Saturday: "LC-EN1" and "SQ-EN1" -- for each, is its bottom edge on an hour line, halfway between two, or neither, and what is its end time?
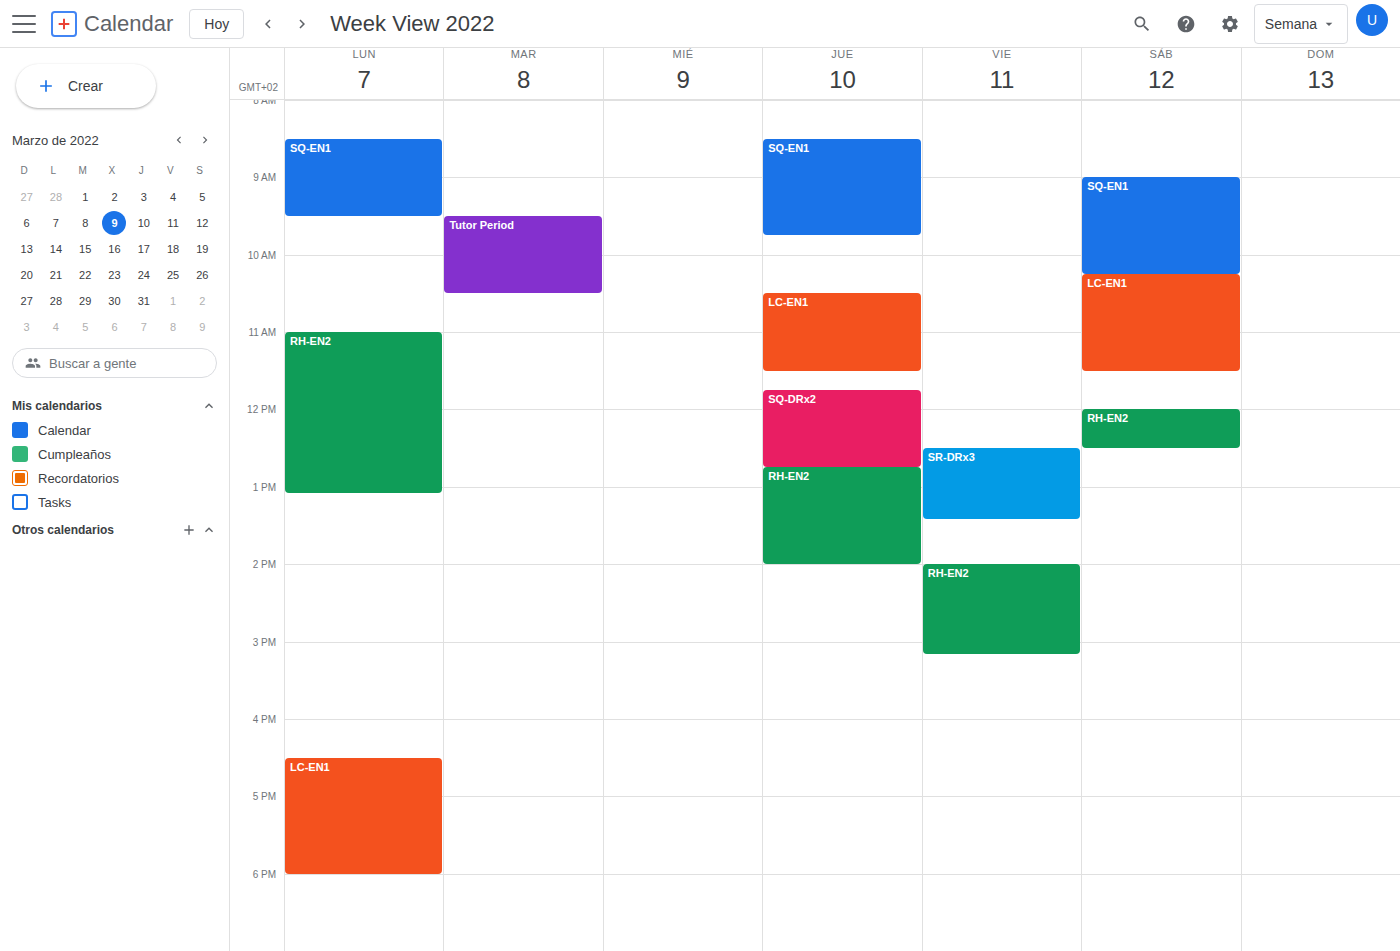
"LC-EN1": 11:30 AM, halfway between the 11 AM and 12 PM lines. "SQ-EN1": 10:15 AM, neither: a quarter of the way from the 10 AM line to the 11 AM line.